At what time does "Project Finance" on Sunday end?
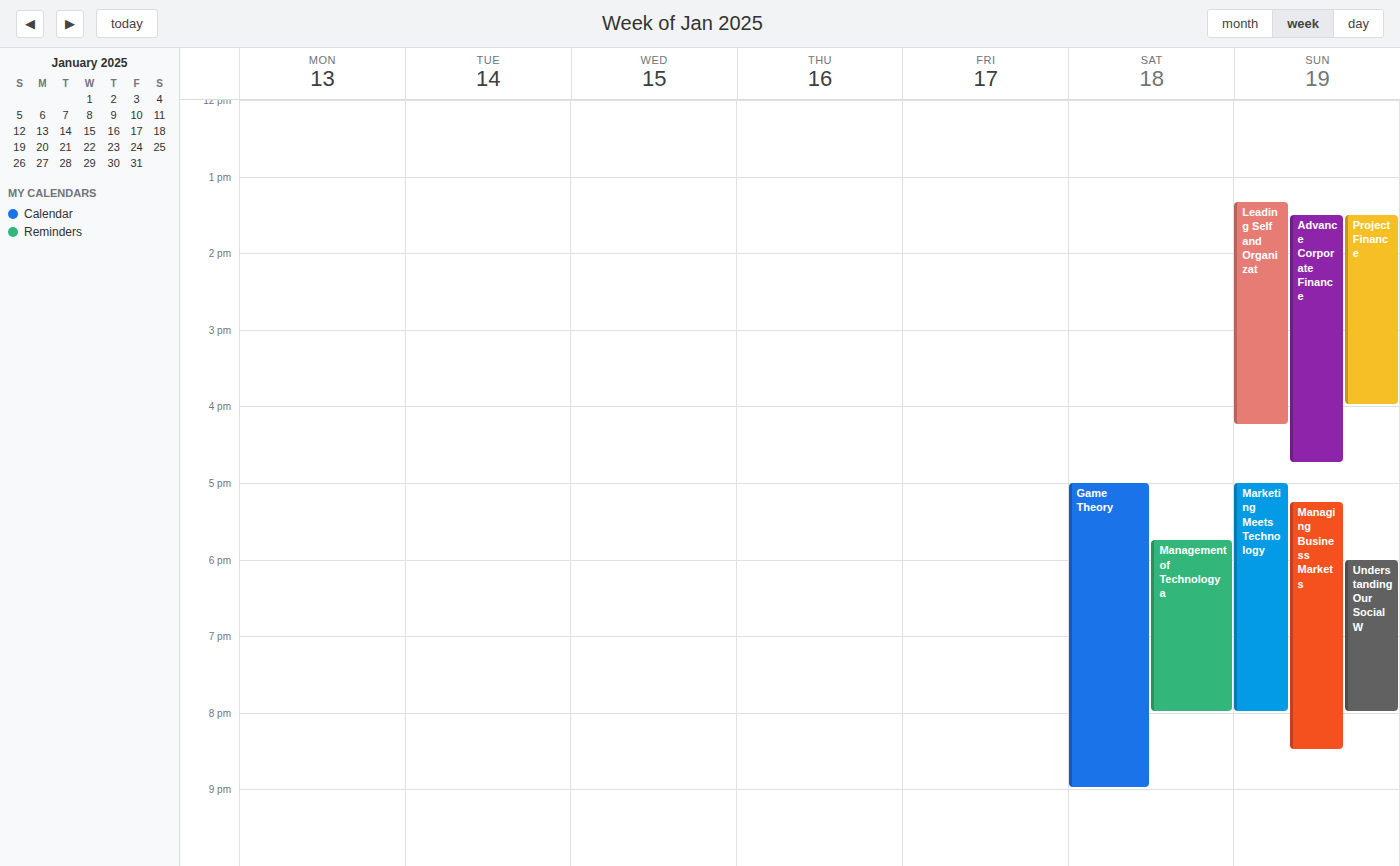
16:00